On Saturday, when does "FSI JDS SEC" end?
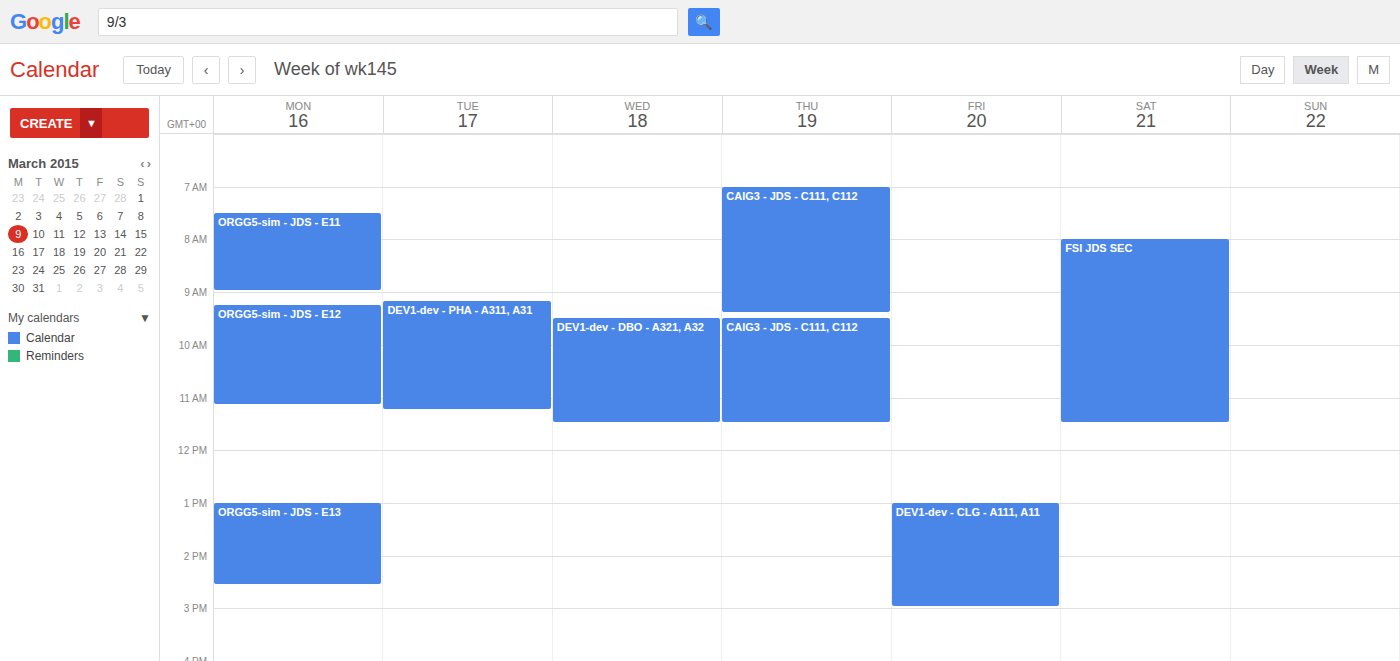
11:30 AM